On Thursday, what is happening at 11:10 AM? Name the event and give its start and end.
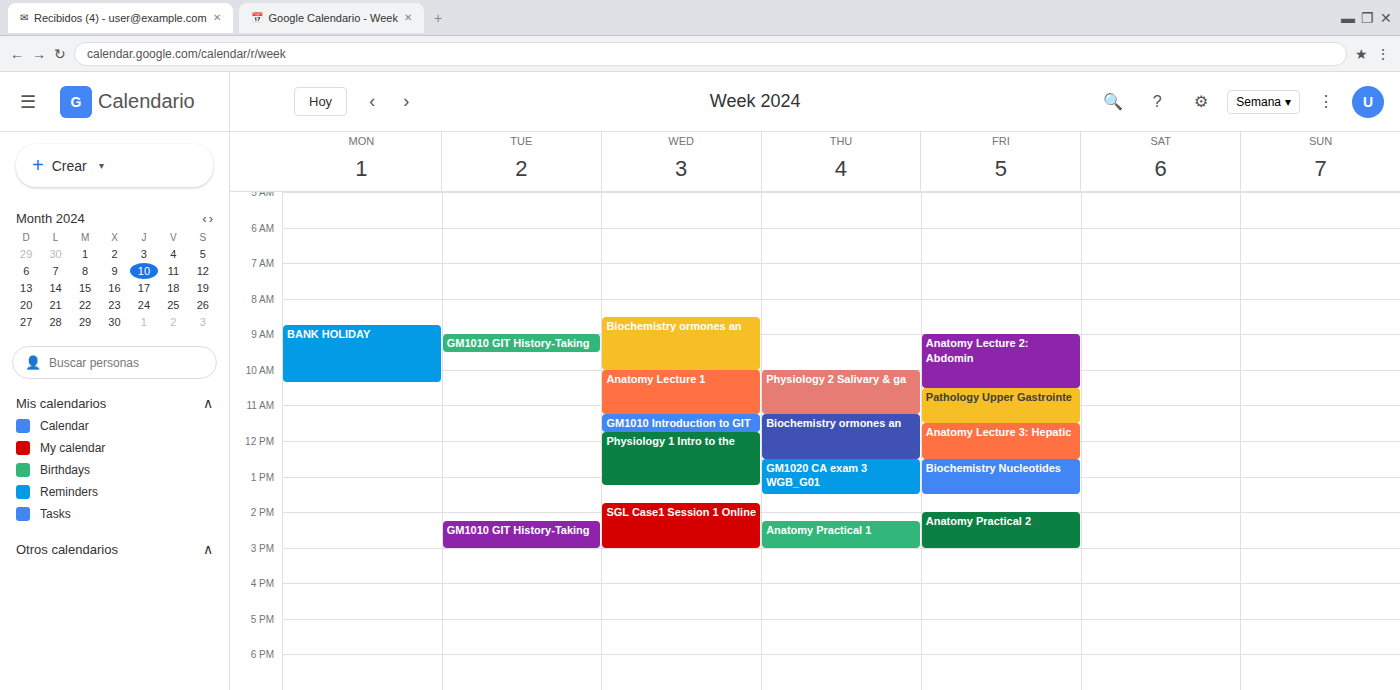
"Physiology 2 Salivary & ga", 10:00 AM to 11:15 AM